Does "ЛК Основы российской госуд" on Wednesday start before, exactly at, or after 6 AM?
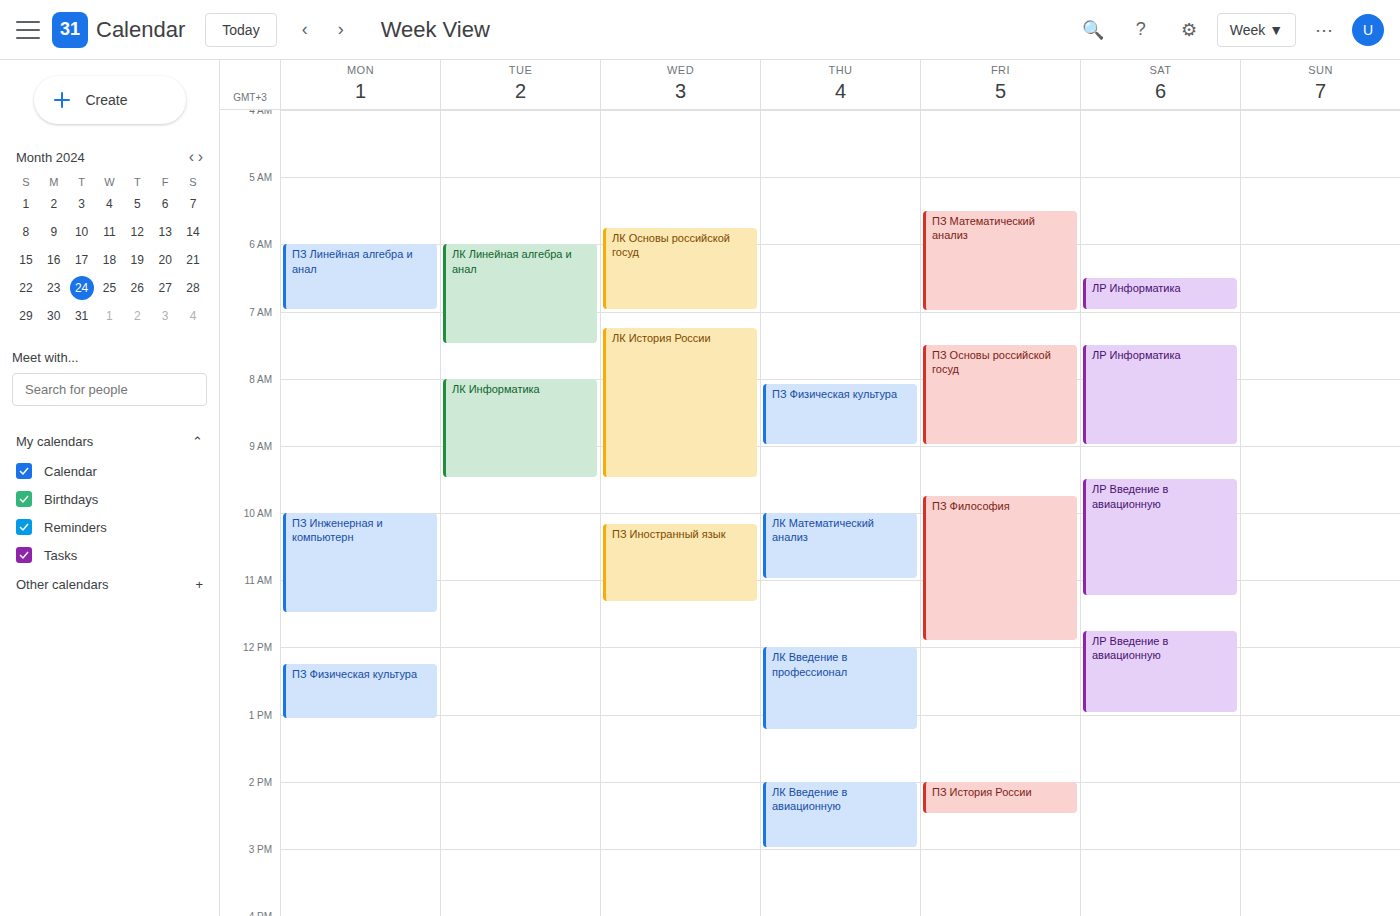
5:45 AM -- before 6 AM, 15 minutes above the 6 AM line.